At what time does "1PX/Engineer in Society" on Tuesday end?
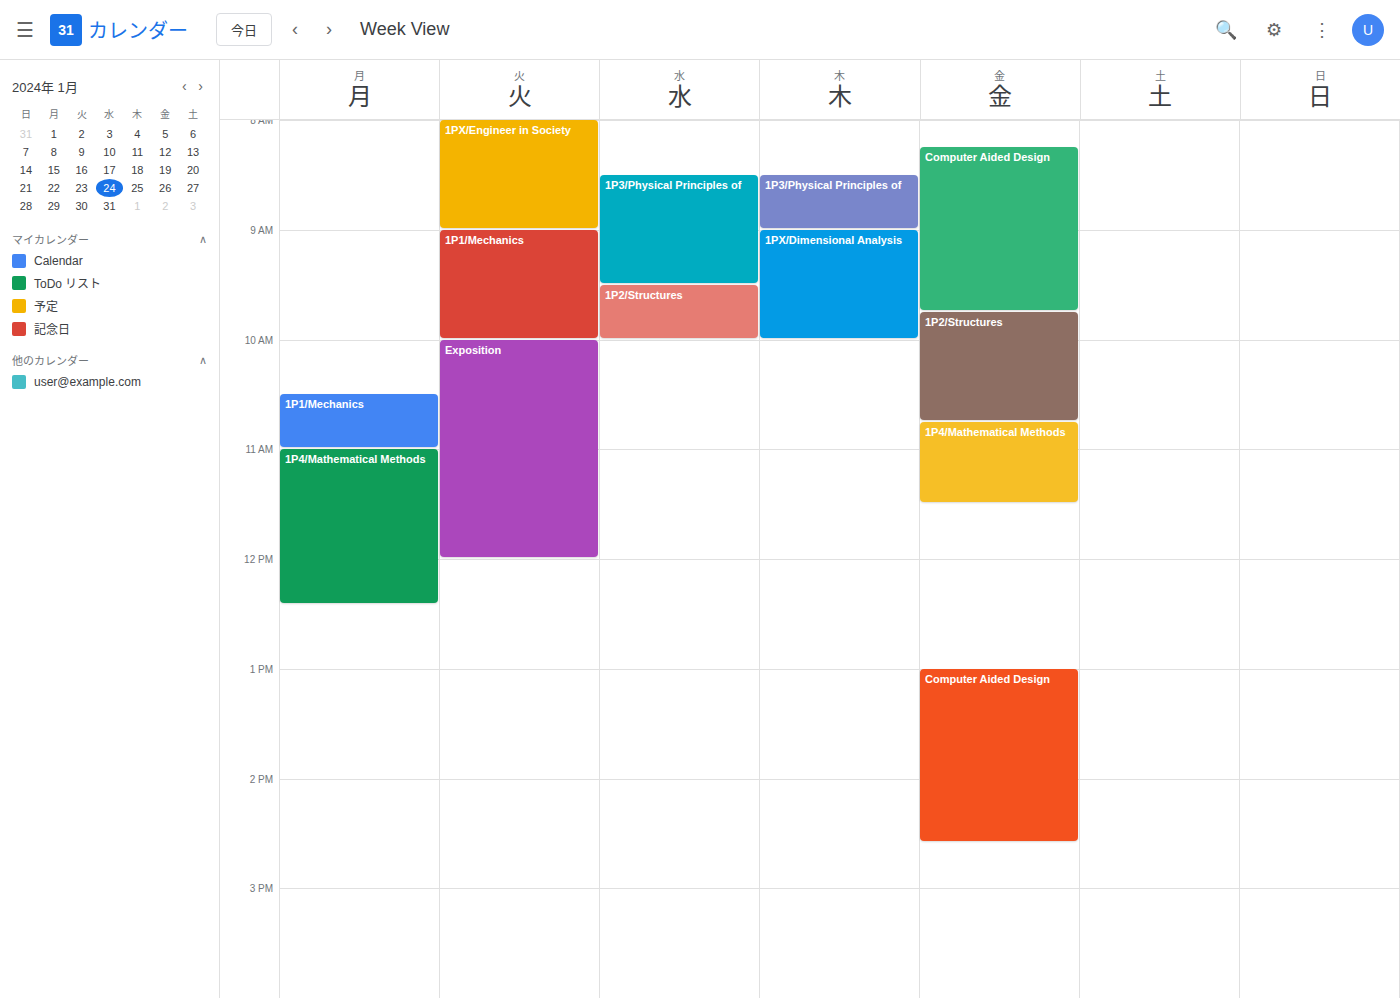
9:00 AM